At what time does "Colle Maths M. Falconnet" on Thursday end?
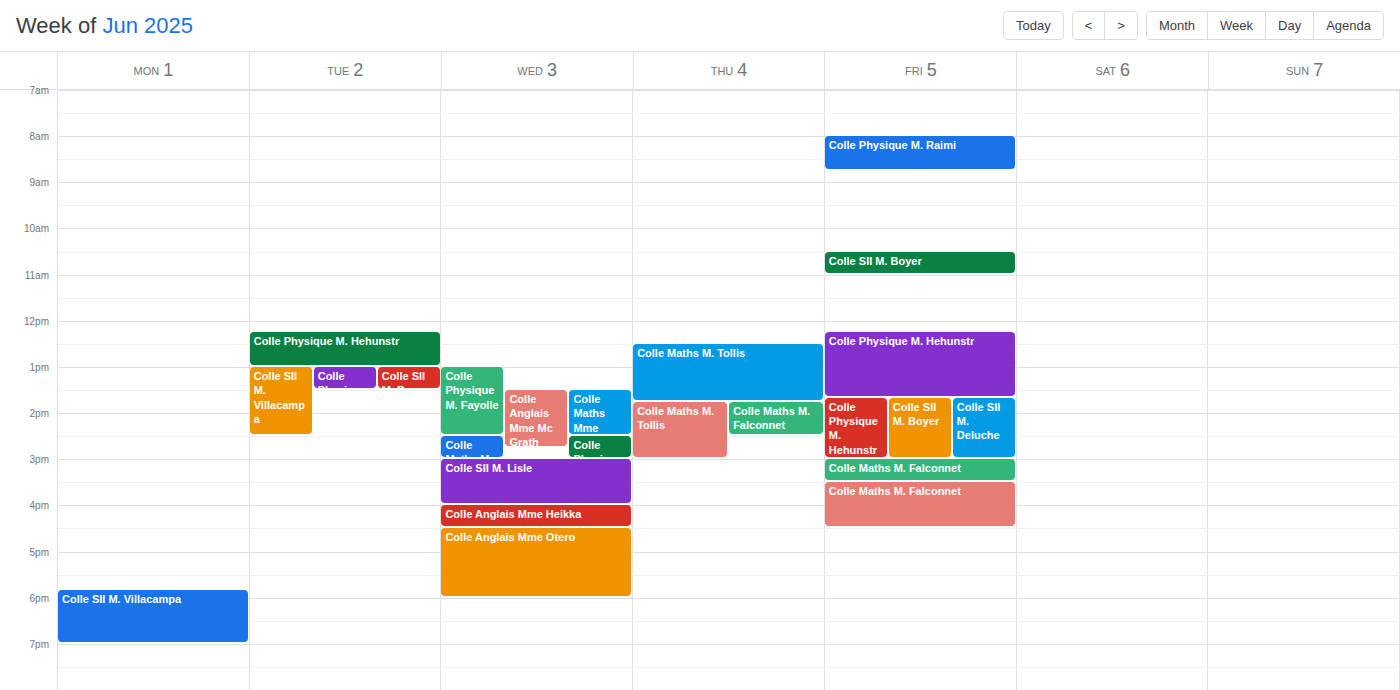
2:30 PM